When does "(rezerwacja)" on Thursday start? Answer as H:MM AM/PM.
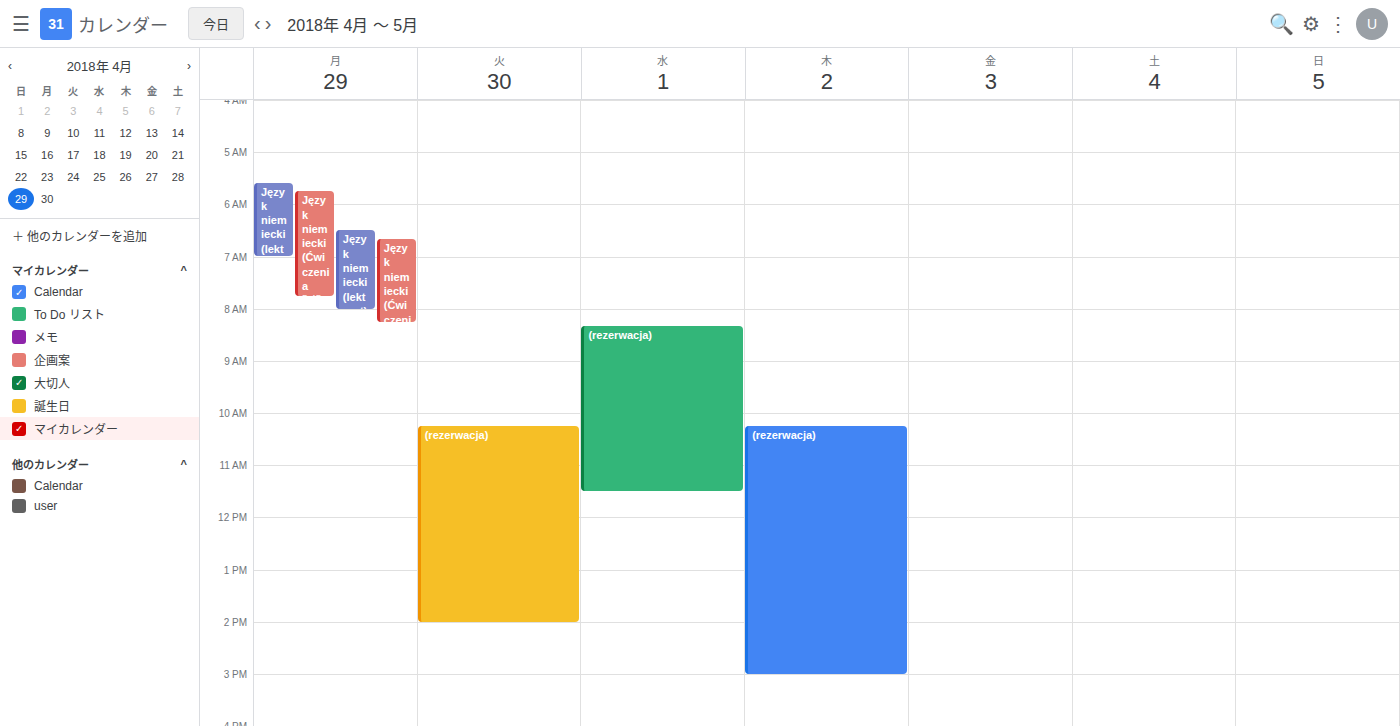
10:15 AM